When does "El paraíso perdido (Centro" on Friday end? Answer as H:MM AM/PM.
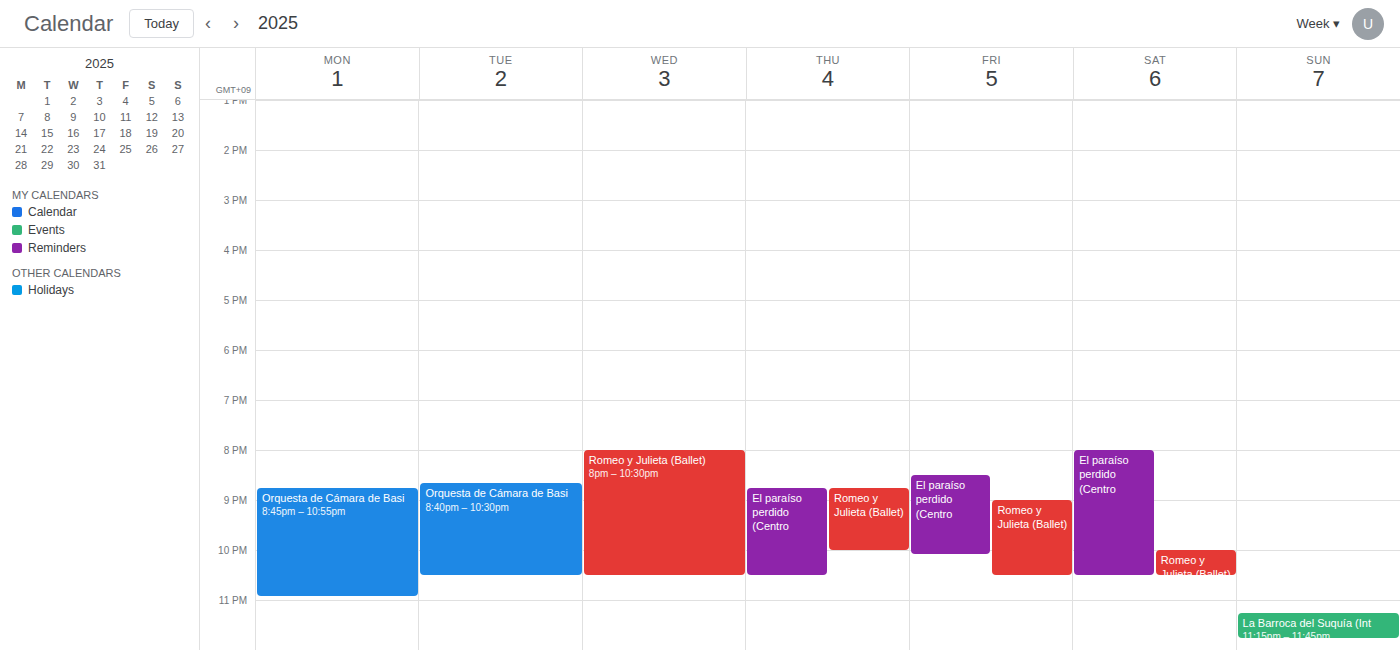
10:05 PM